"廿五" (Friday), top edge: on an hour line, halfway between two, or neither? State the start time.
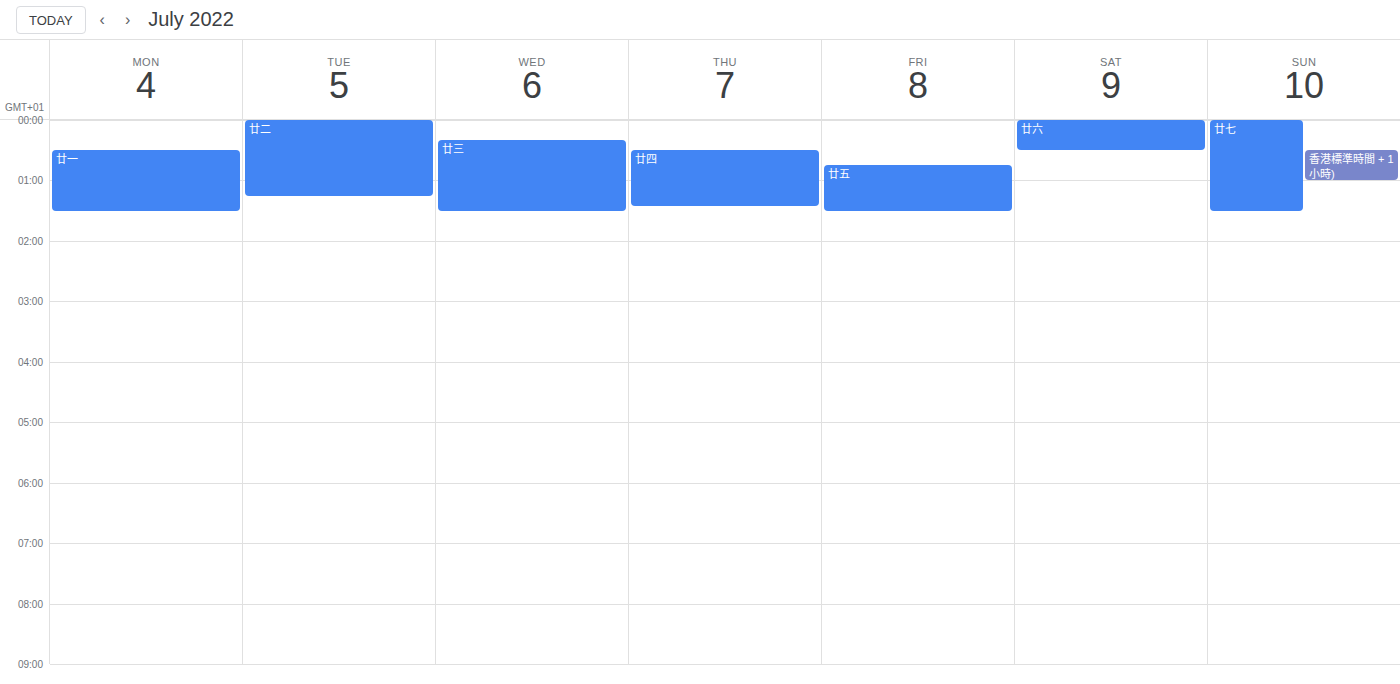
12:45 AM -- neither: three quarters of the way from the 12 AM line to the 1 AM line.